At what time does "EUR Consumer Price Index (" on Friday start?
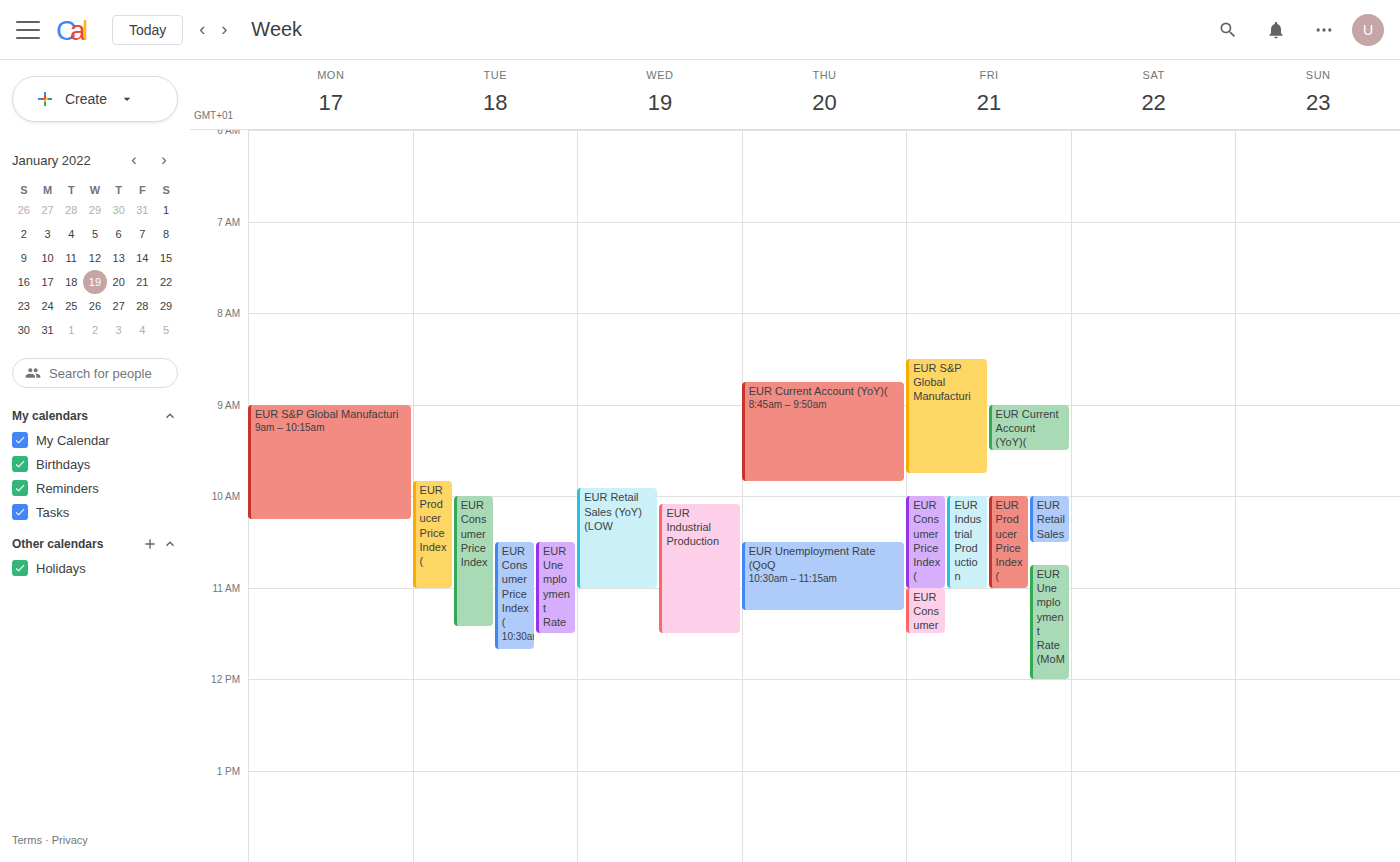
10:00